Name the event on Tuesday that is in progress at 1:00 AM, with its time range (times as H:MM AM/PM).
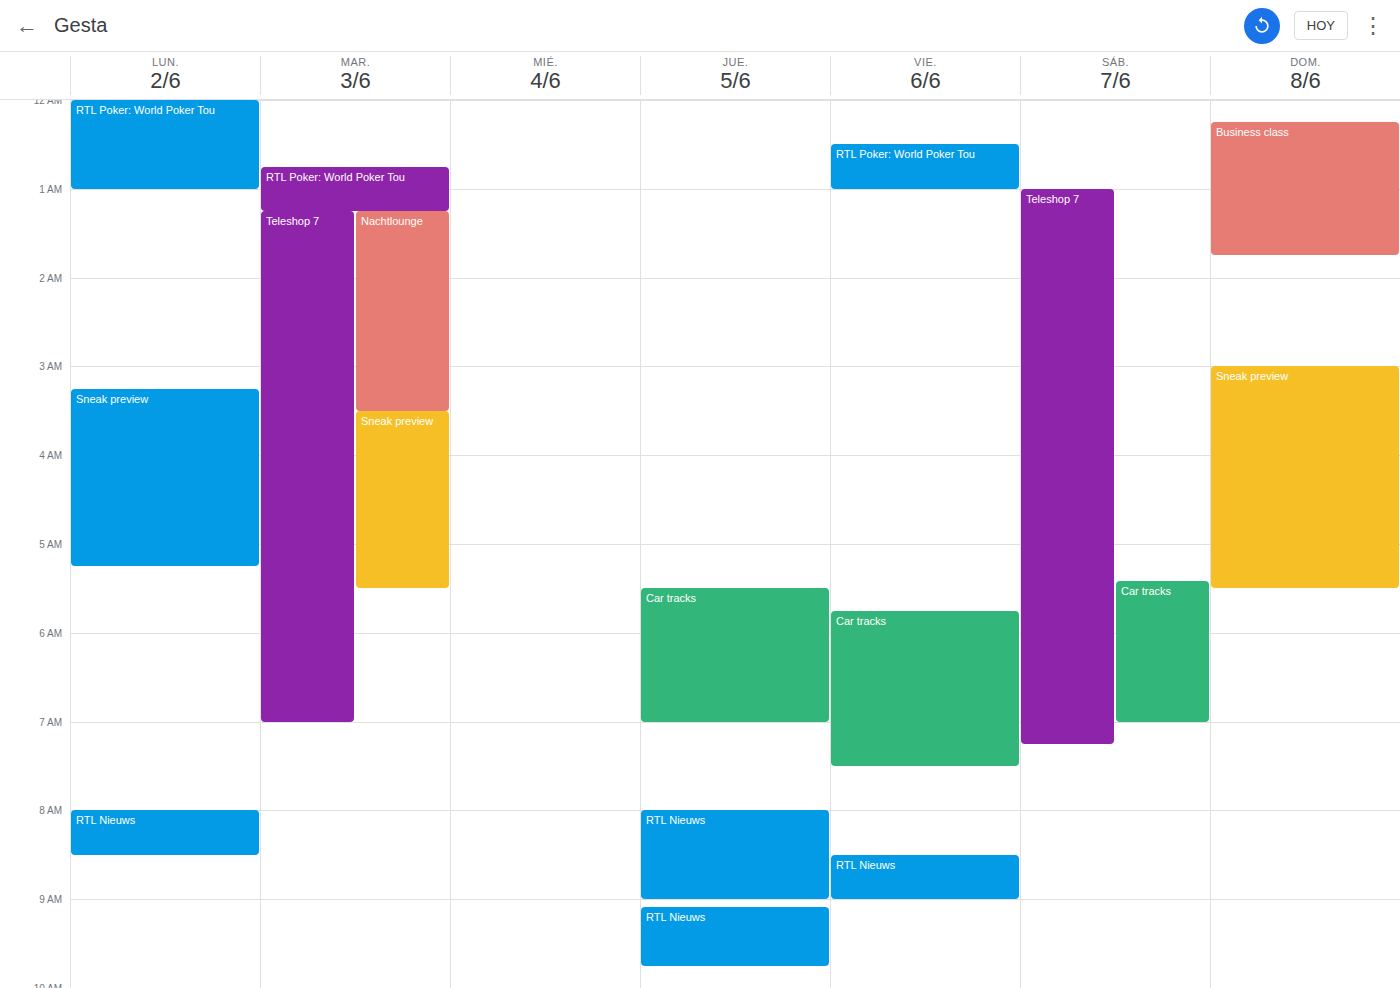
"RTL Poker: World Poker Tou", 12:45 AM to 1:15 AM